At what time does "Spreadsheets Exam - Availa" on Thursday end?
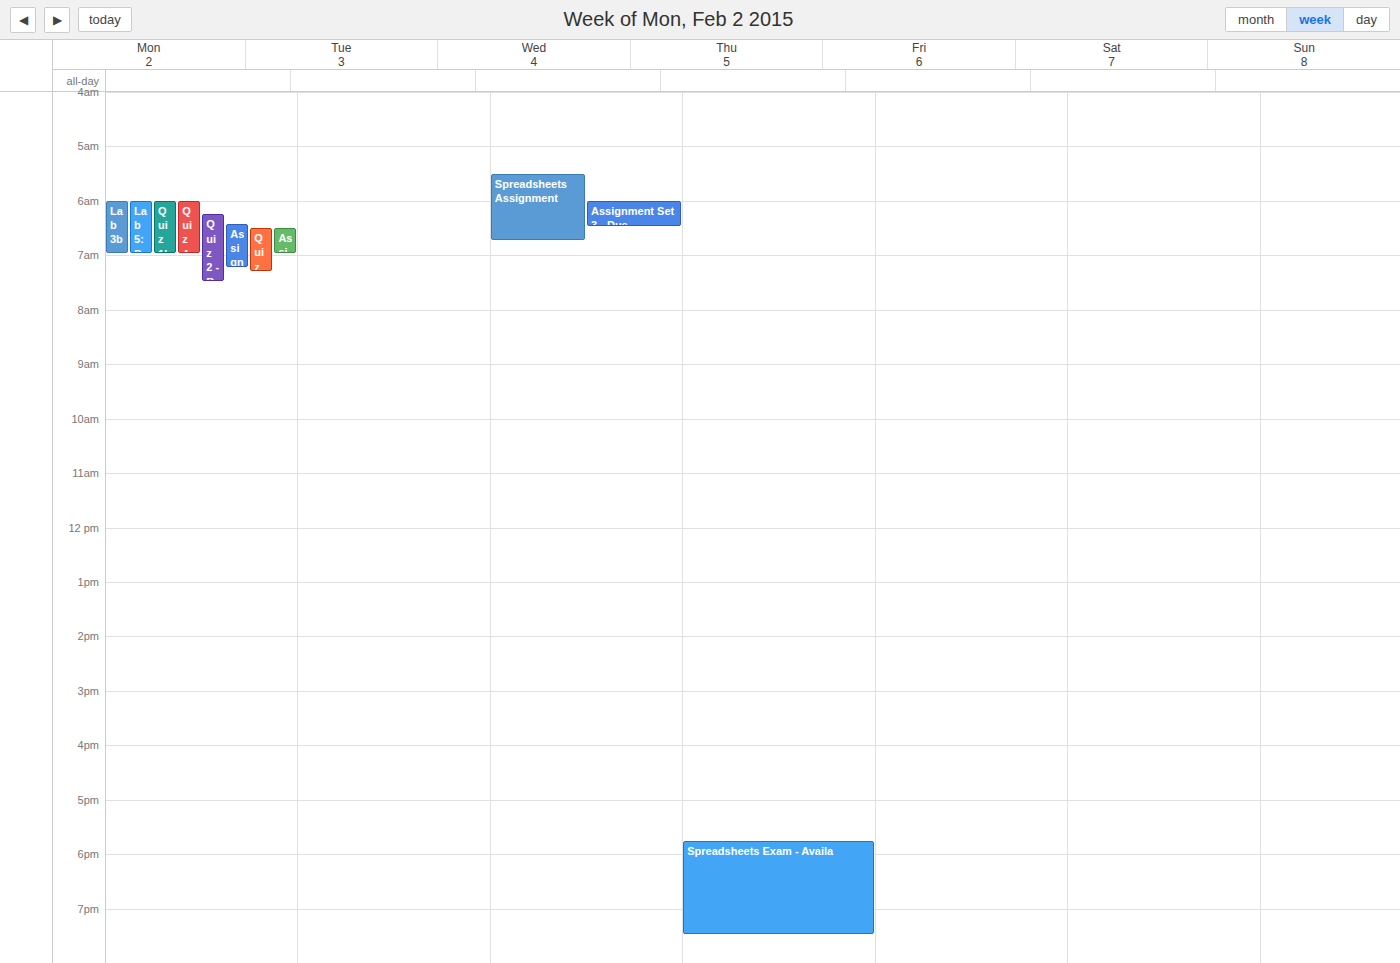
7:30 PM